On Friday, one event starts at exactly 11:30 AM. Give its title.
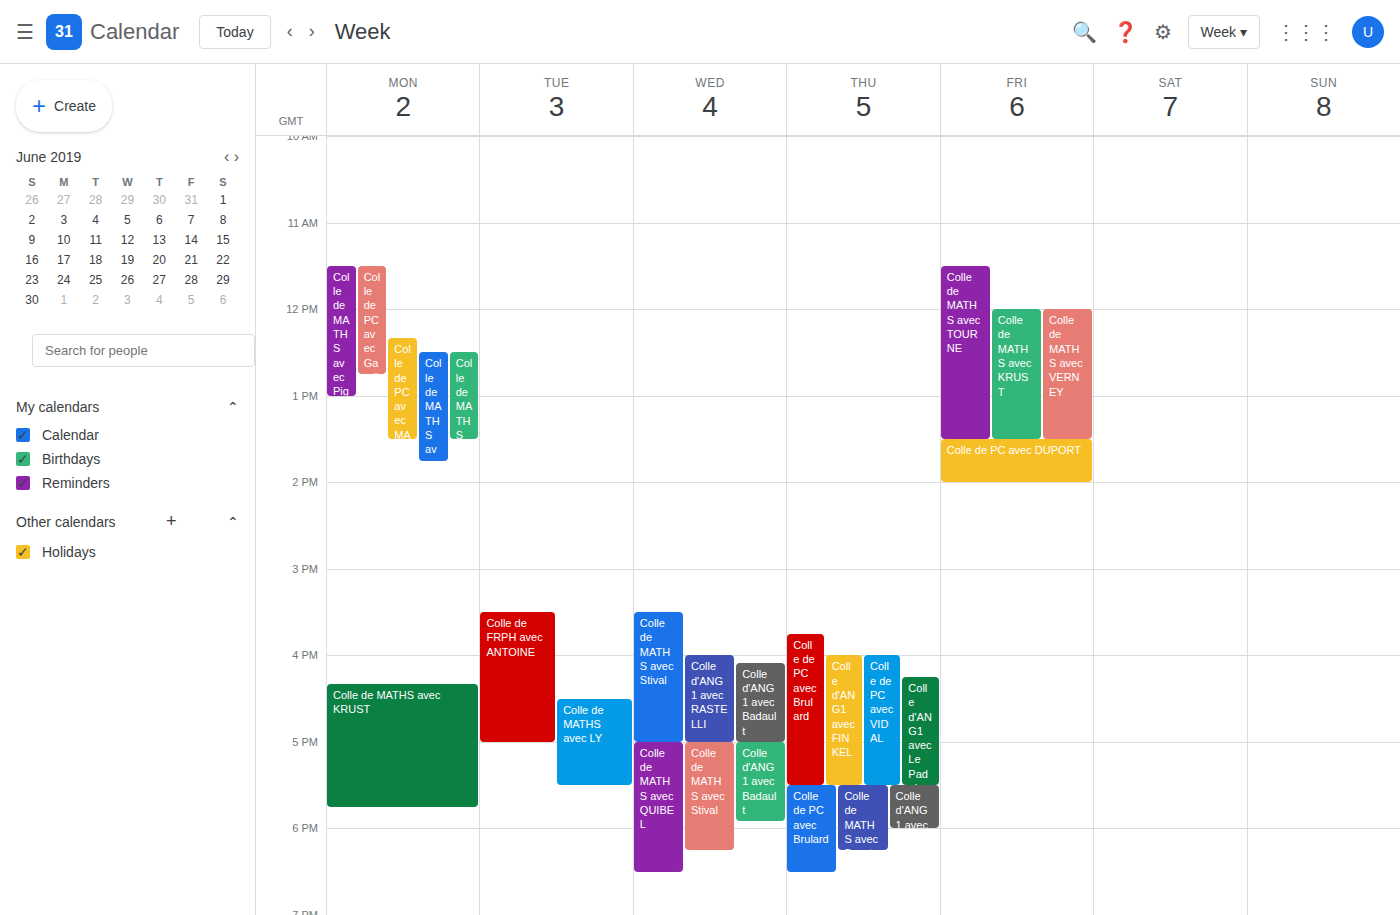
"Colle de MATHS avec TOURNE"